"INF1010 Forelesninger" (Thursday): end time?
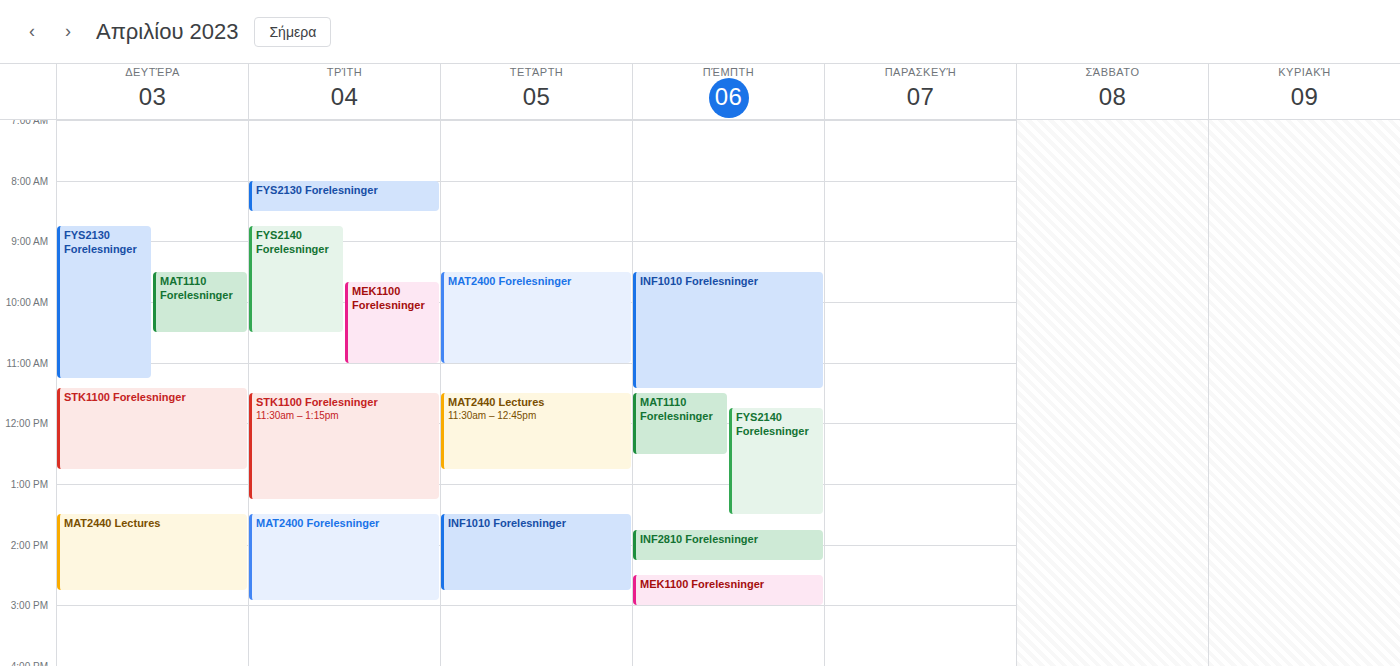
11:25 AM